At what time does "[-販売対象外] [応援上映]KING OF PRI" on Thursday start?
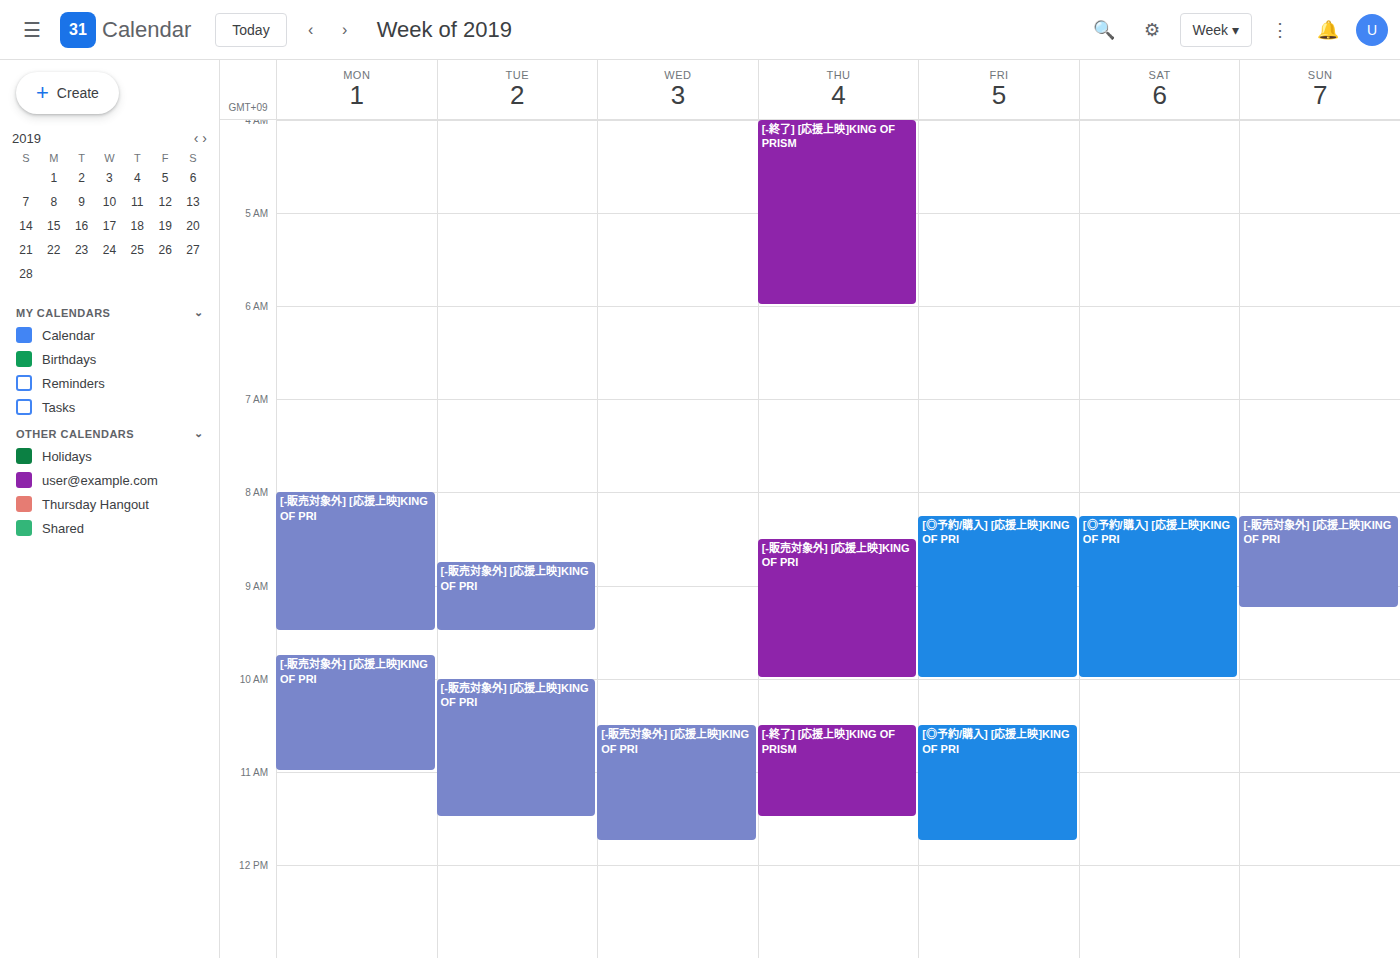
8:30 AM